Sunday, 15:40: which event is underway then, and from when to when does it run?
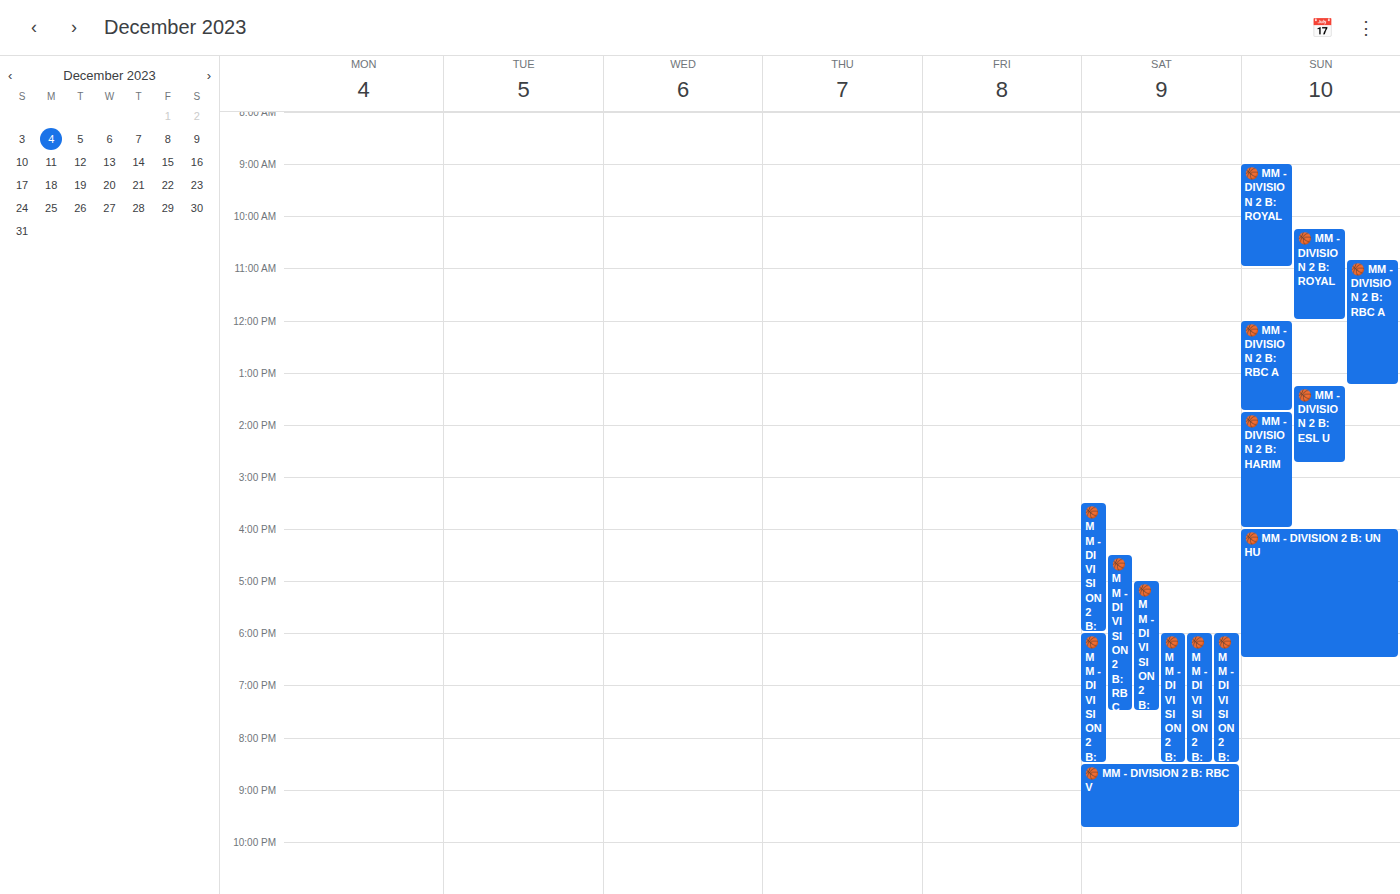
"🏀 MM - DIVISION 2 B: HARIM", 13:45 to 16:00